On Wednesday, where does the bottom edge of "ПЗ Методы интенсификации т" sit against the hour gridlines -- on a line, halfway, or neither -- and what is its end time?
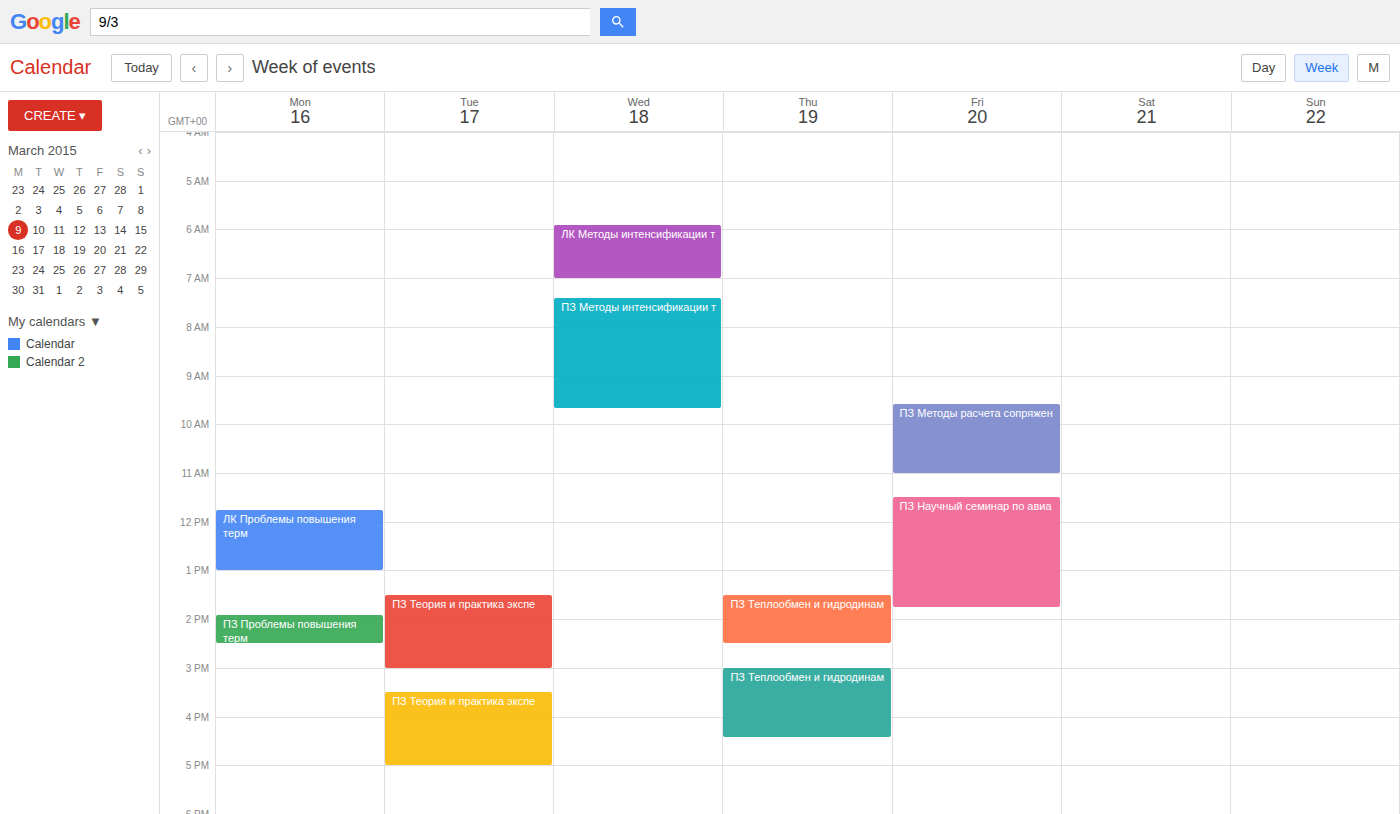
9:40 AM -- neither: 40 minutes below the 9 AM line and 20 minutes above the 10 AM line.